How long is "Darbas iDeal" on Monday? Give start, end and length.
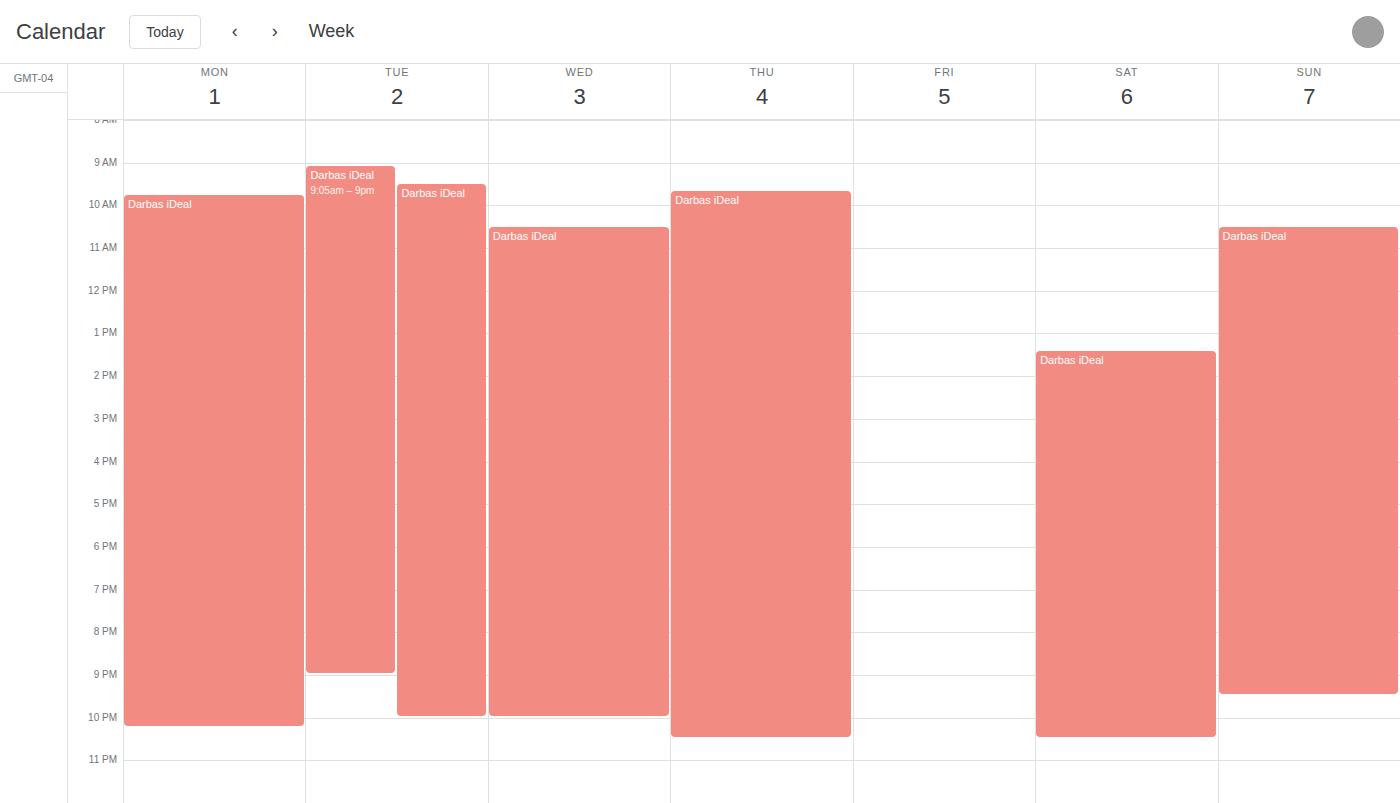
9:45 AM to 10:15 PM, 12 hours 30 minutes